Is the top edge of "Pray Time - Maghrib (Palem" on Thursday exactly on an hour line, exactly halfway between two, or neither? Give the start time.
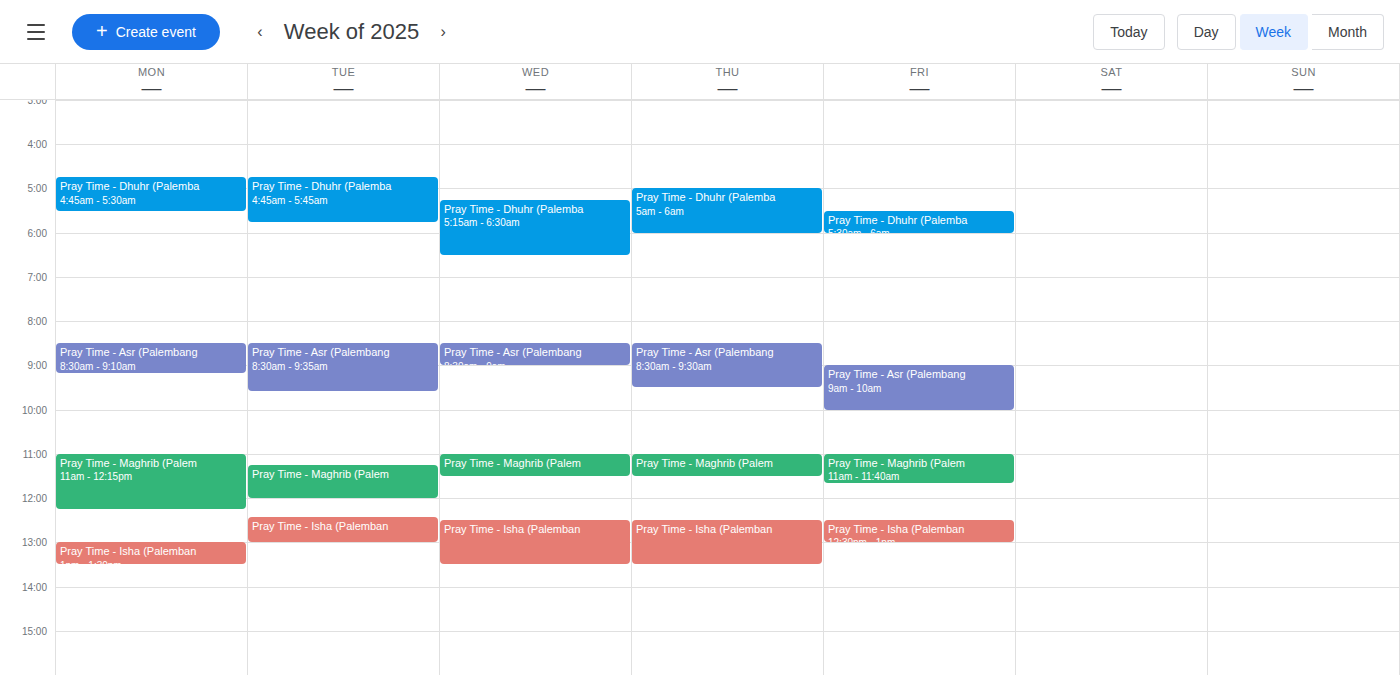
11:00 -- exactly on the 11:00 line.